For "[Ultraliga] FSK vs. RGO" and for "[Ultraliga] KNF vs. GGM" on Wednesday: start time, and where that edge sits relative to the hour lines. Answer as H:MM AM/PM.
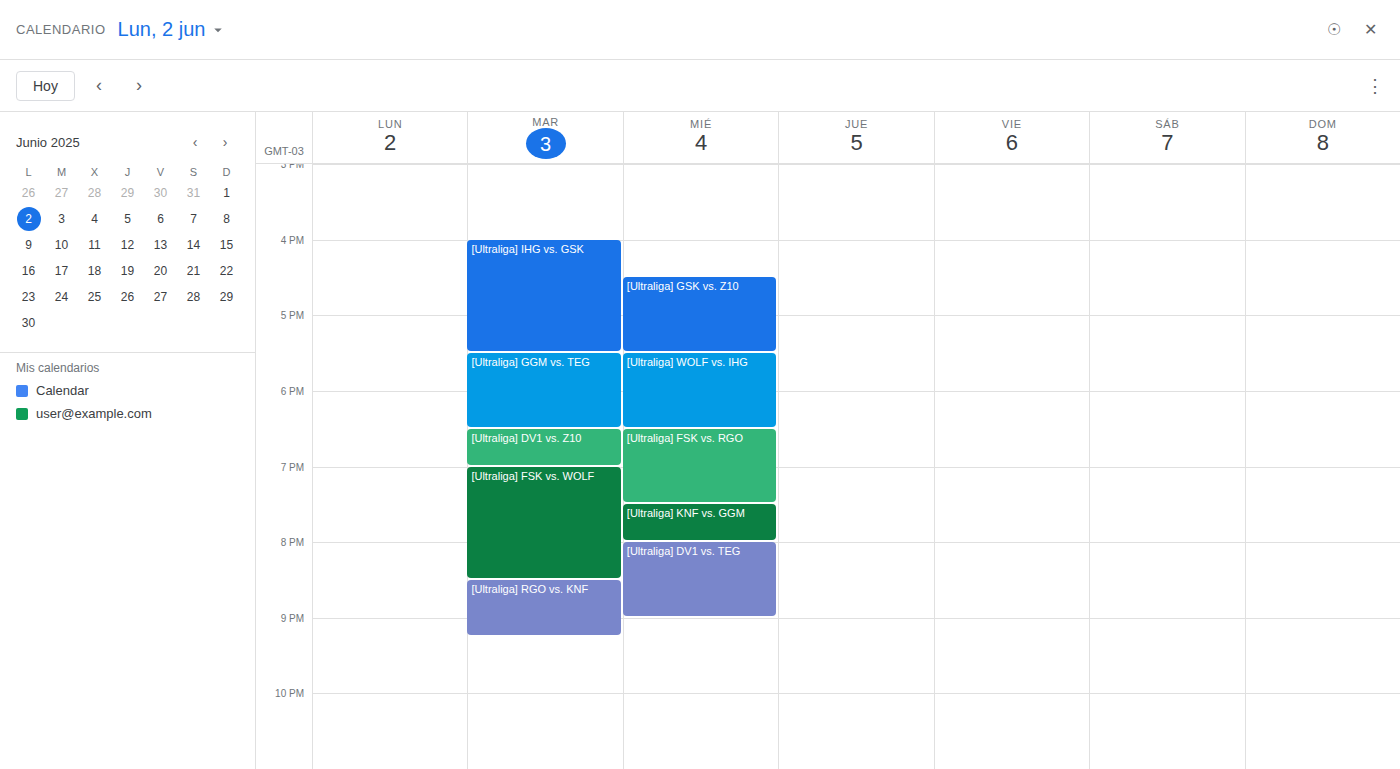
"[Ultraliga] FSK vs. RGO": 6:30 PM, halfway between the 6 PM and 7 PM lines. "[Ultraliga] KNF vs. GGM": 7:30 PM, halfway between the 7 PM and 8 PM lines.